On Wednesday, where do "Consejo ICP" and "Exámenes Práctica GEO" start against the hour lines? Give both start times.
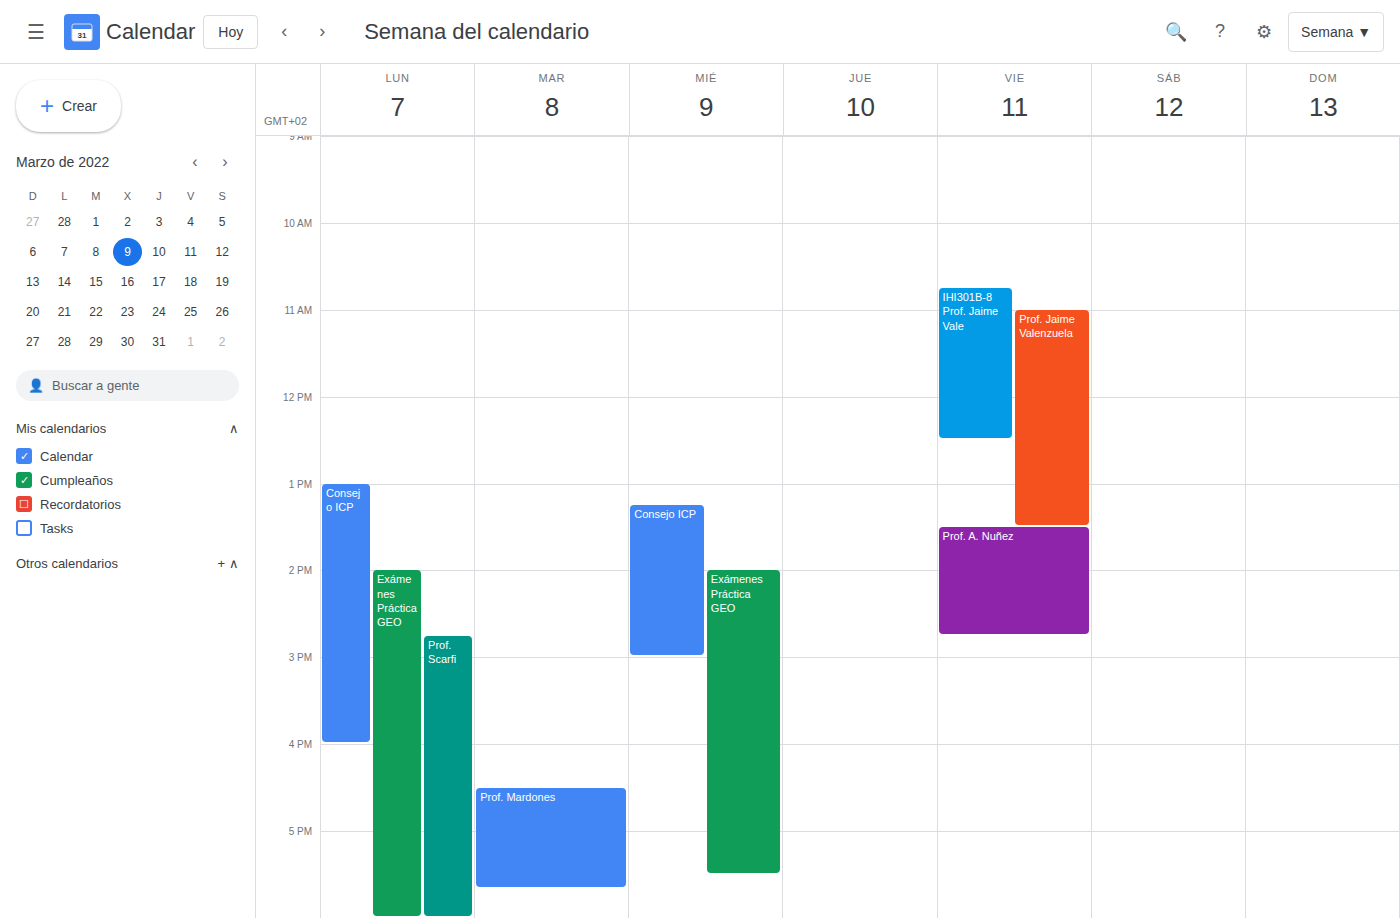
"Consejo ICP": 1:15 PM, neither: a quarter of the way from the 1 PM line to the 2 PM line. "Exámenes Práctica GEO": 2:00 PM, exactly on the 2 PM line.